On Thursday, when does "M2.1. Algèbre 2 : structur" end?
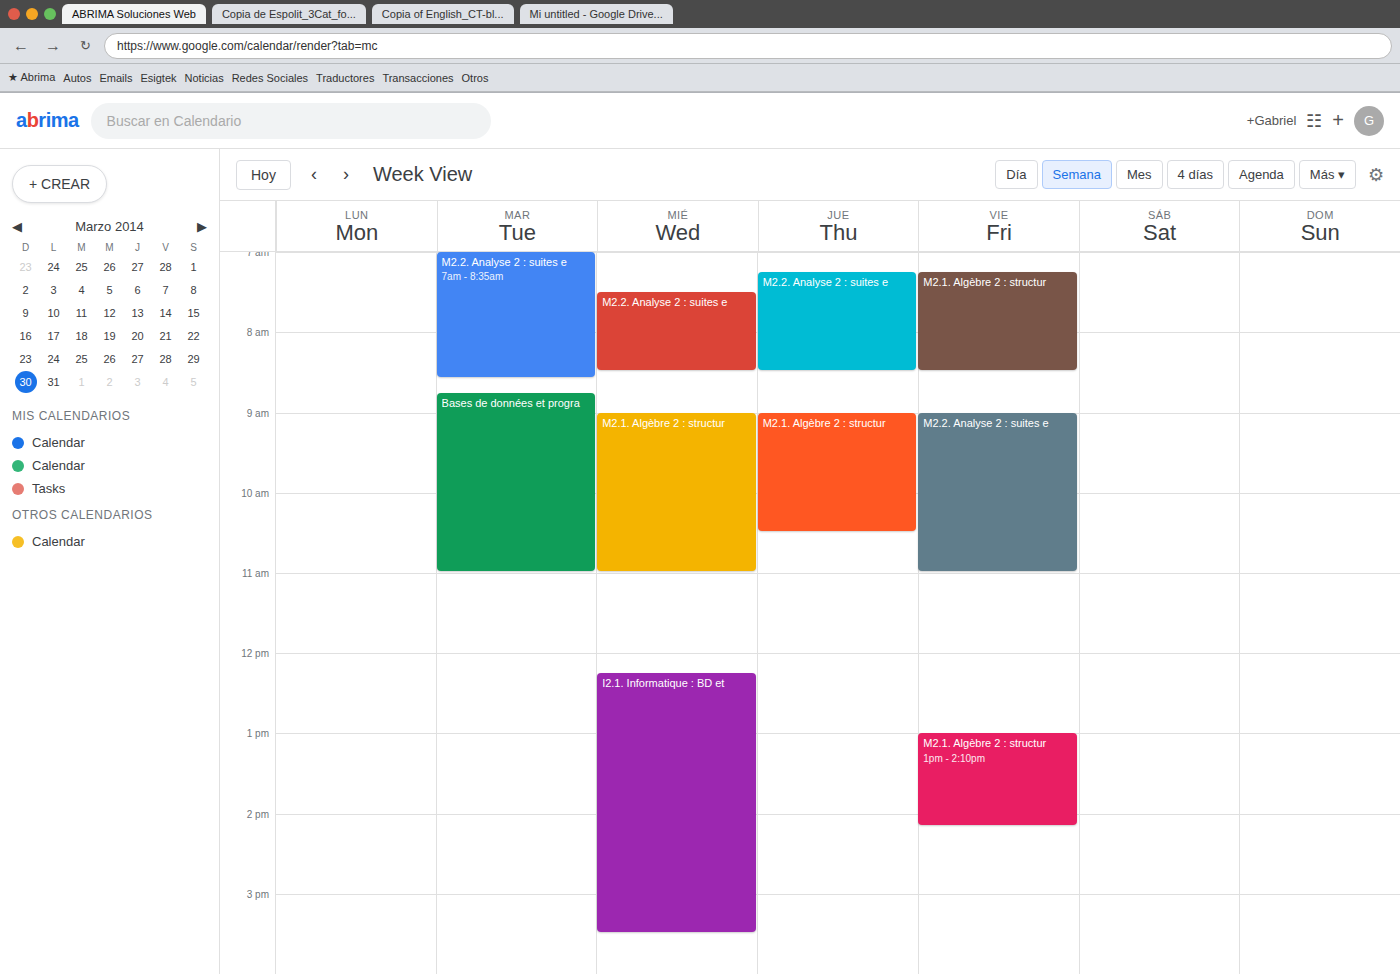
10:30